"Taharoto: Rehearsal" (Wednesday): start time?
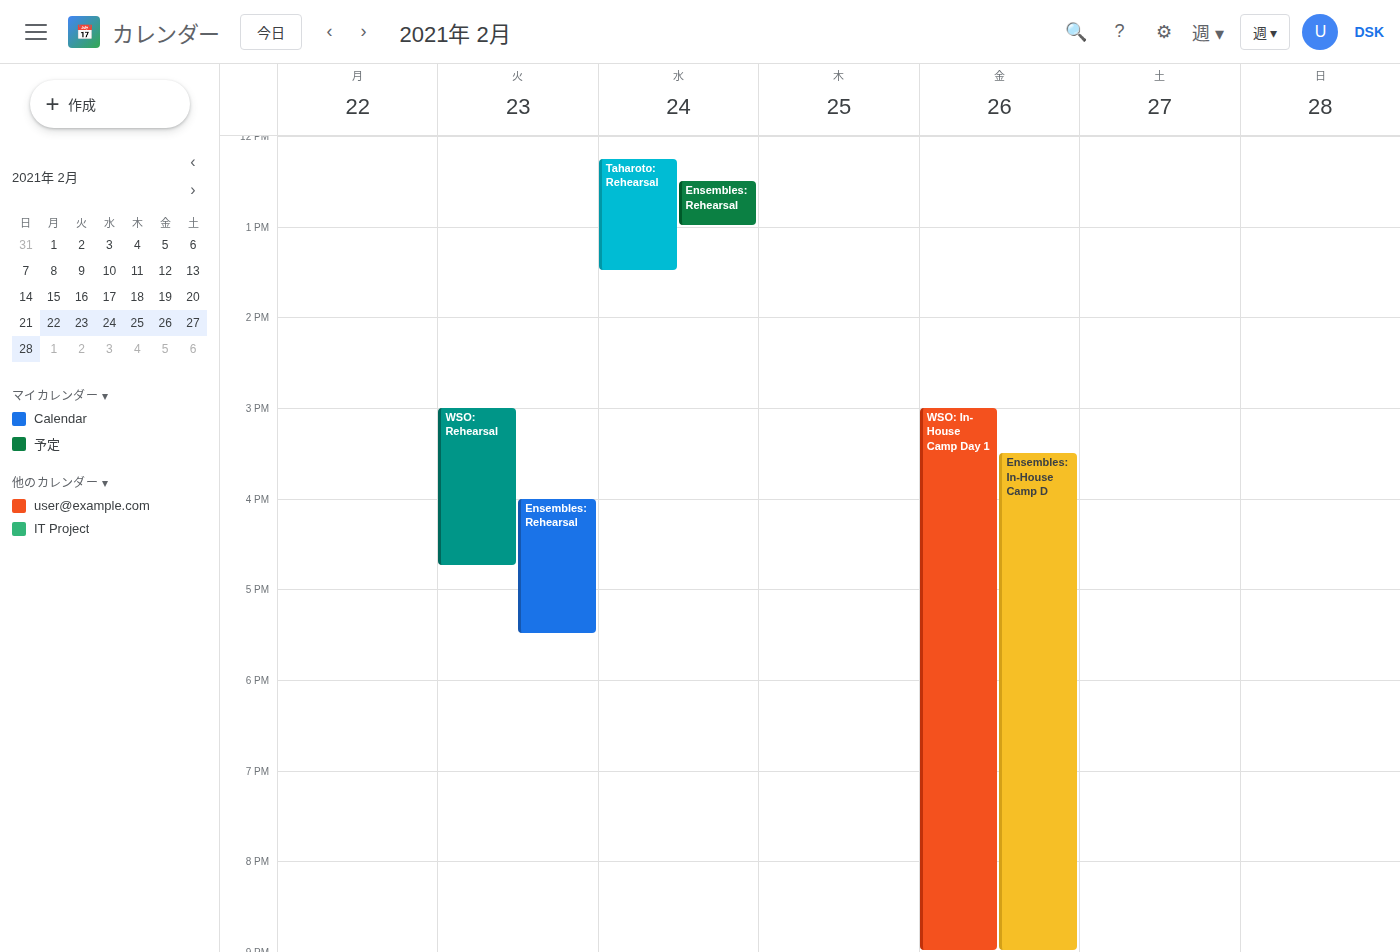
12:15 PM